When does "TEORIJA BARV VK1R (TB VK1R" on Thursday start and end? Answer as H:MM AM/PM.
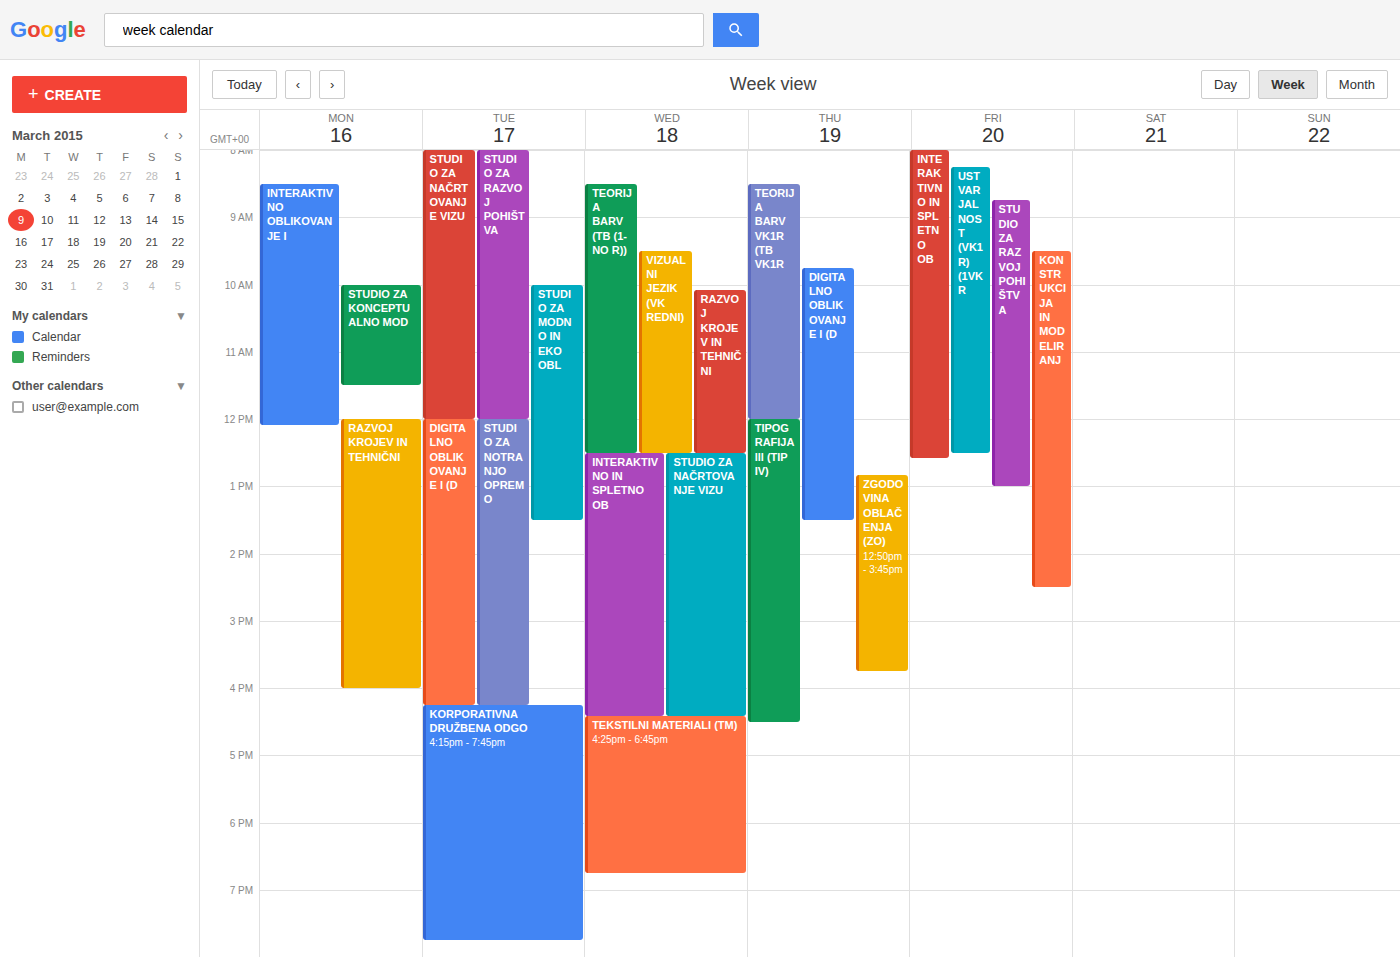
8:30 AM to 12:00 PM